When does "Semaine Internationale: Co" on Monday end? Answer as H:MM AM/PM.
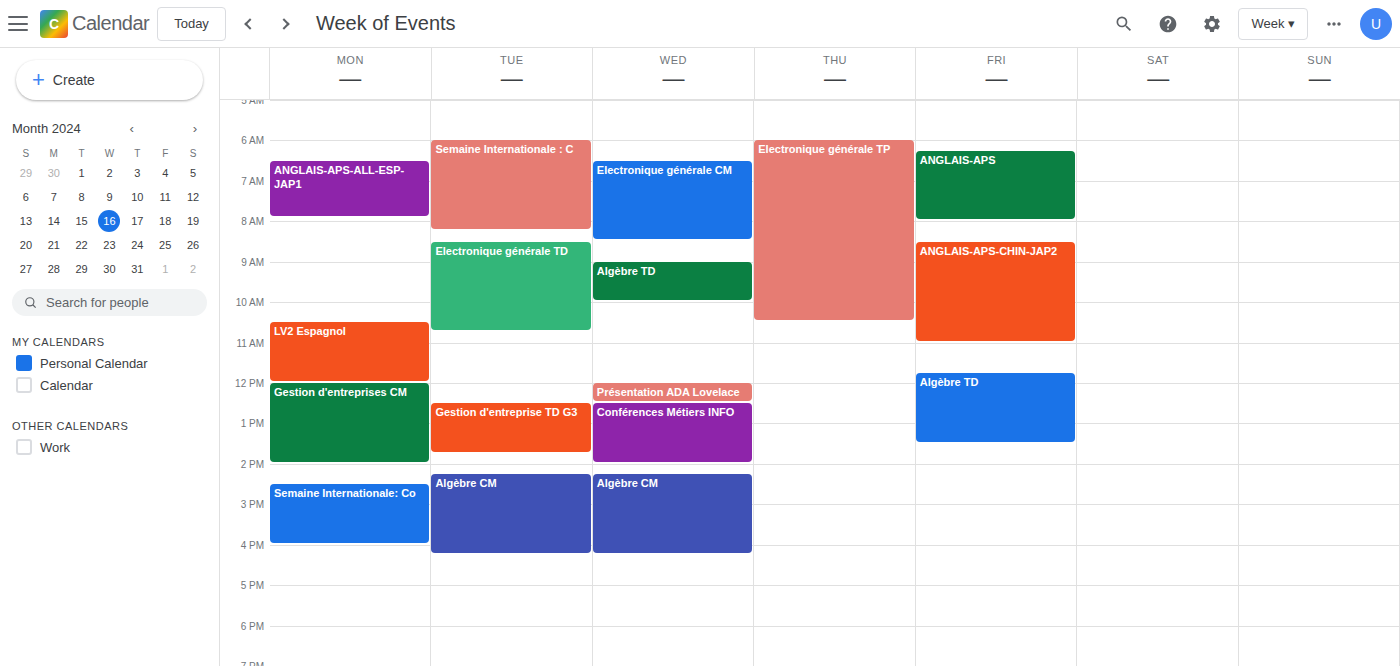
4:00 PM